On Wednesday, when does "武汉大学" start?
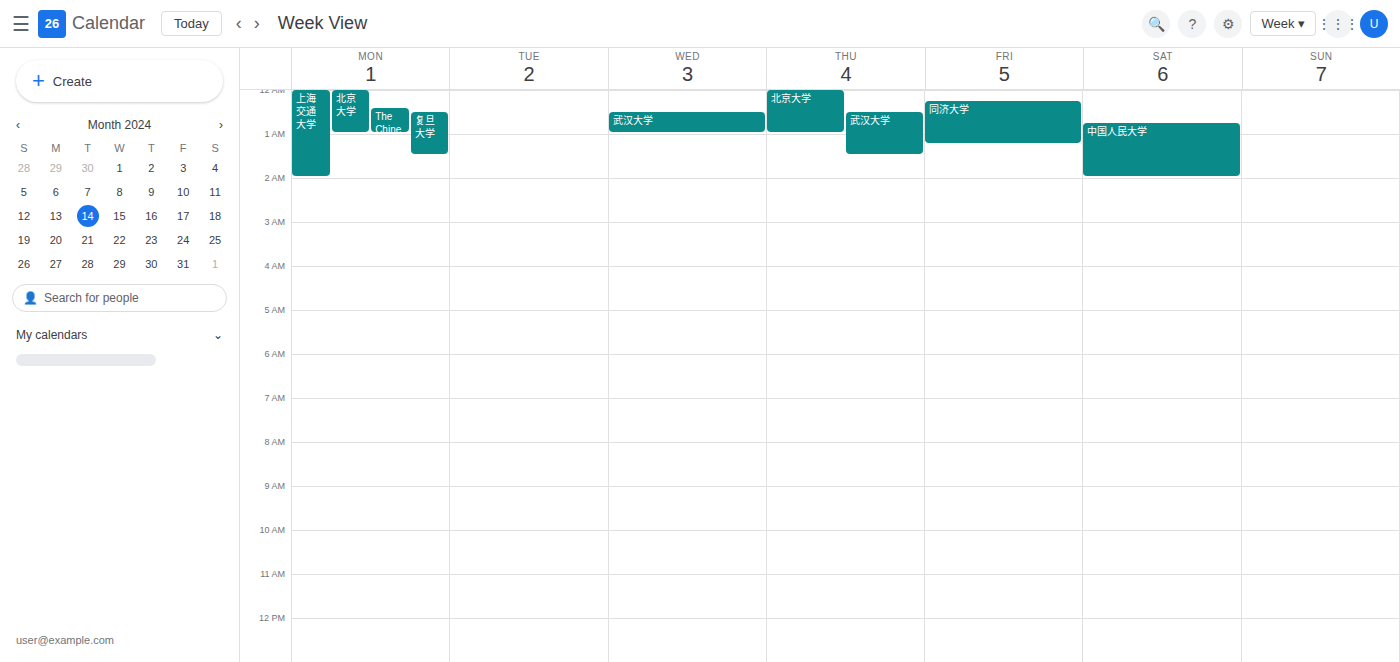
12:30 AM